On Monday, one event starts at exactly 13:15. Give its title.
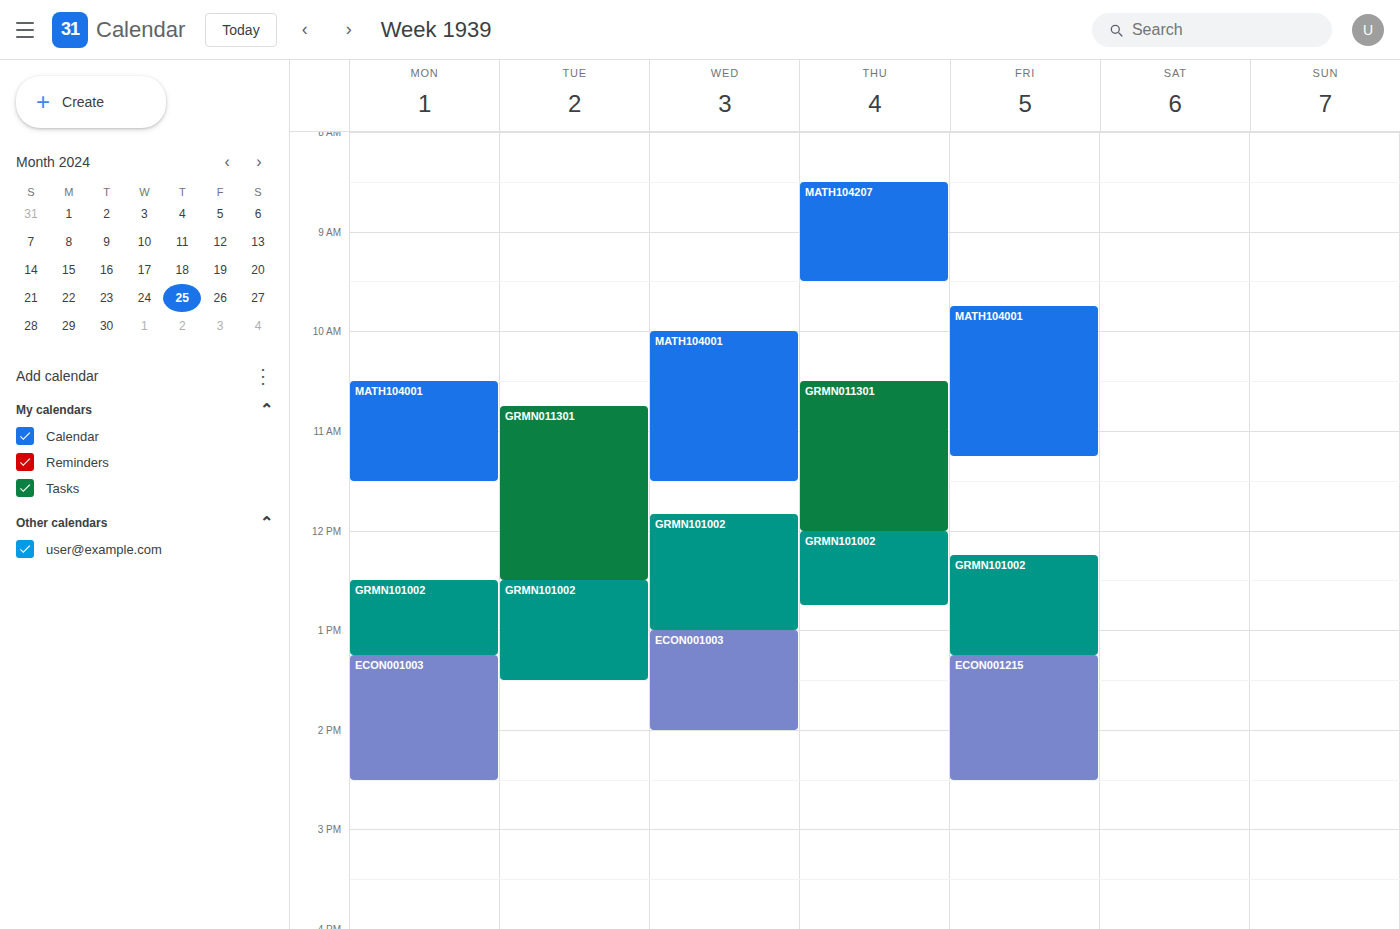
"ECON001003"